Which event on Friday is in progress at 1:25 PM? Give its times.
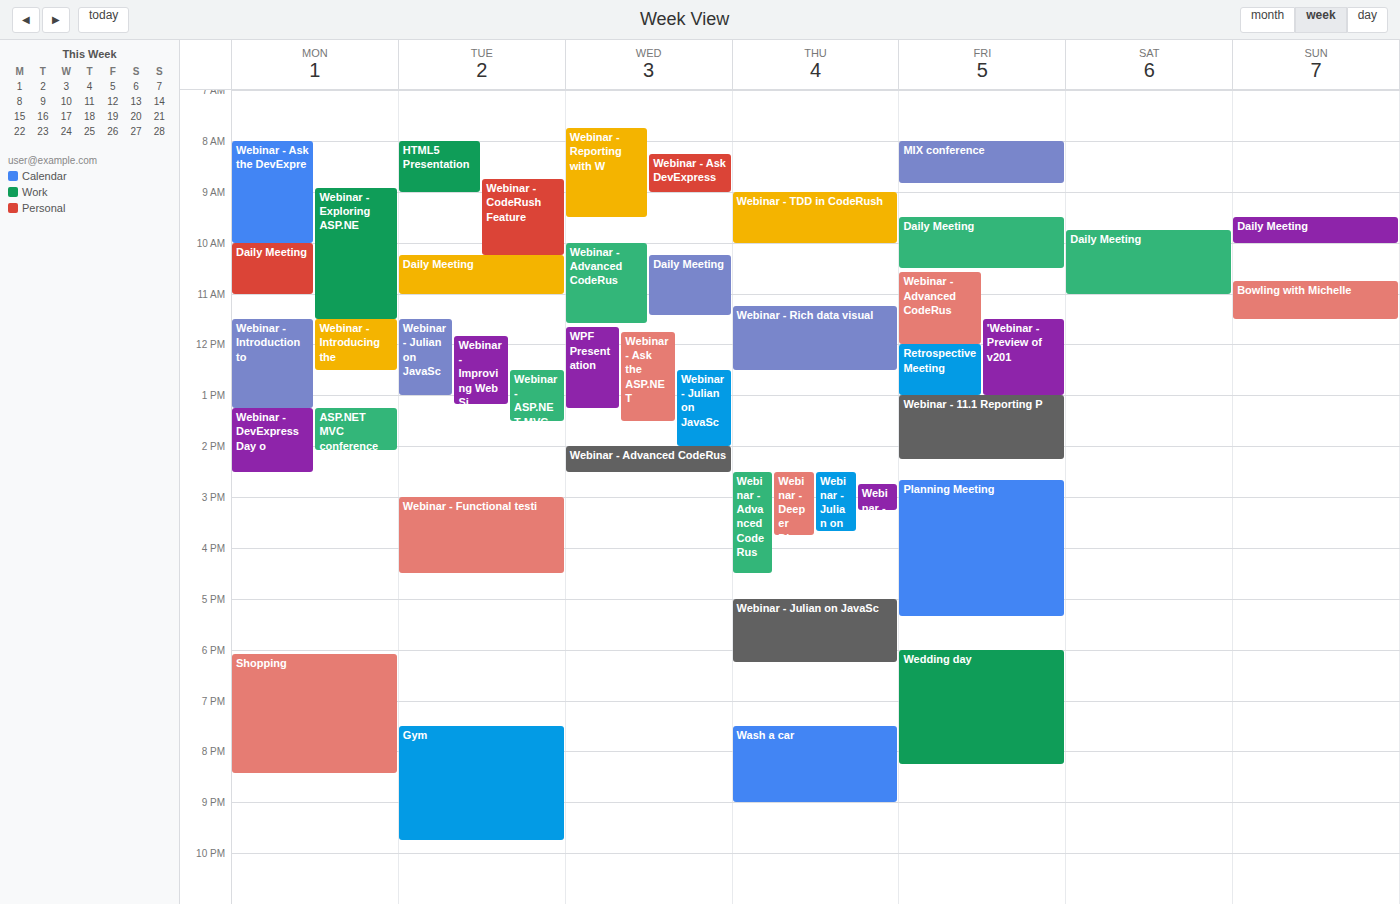
"Webinar - 11.1 Reporting P", 1:00 PM to 2:15 PM